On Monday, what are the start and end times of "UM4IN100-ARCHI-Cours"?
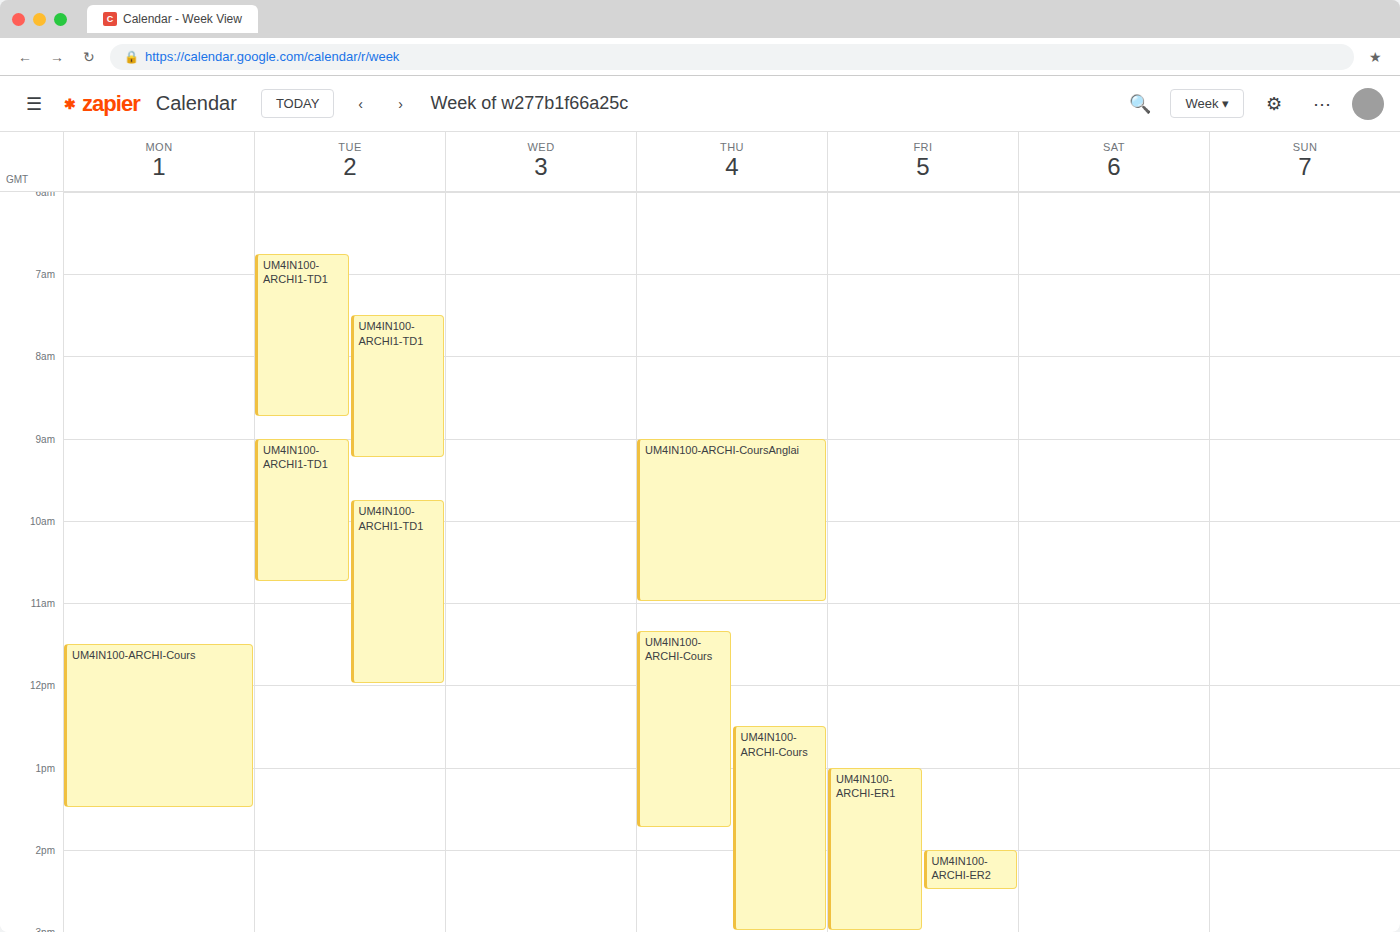
11:30 to 13:30